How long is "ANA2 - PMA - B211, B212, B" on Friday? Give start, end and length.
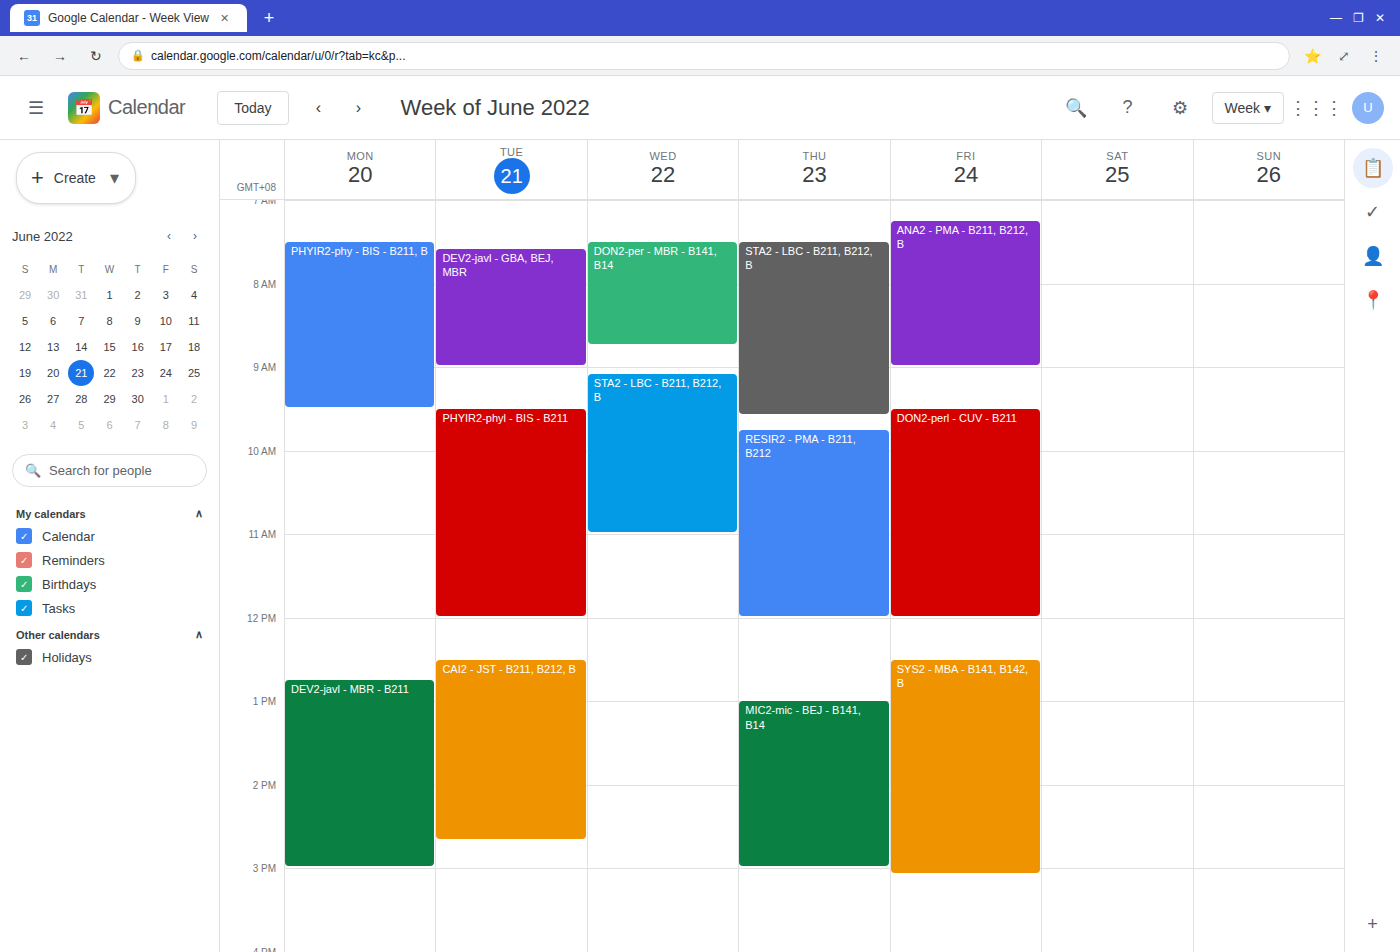
7:15 AM to 9:00 AM, 1 hour 45 minutes